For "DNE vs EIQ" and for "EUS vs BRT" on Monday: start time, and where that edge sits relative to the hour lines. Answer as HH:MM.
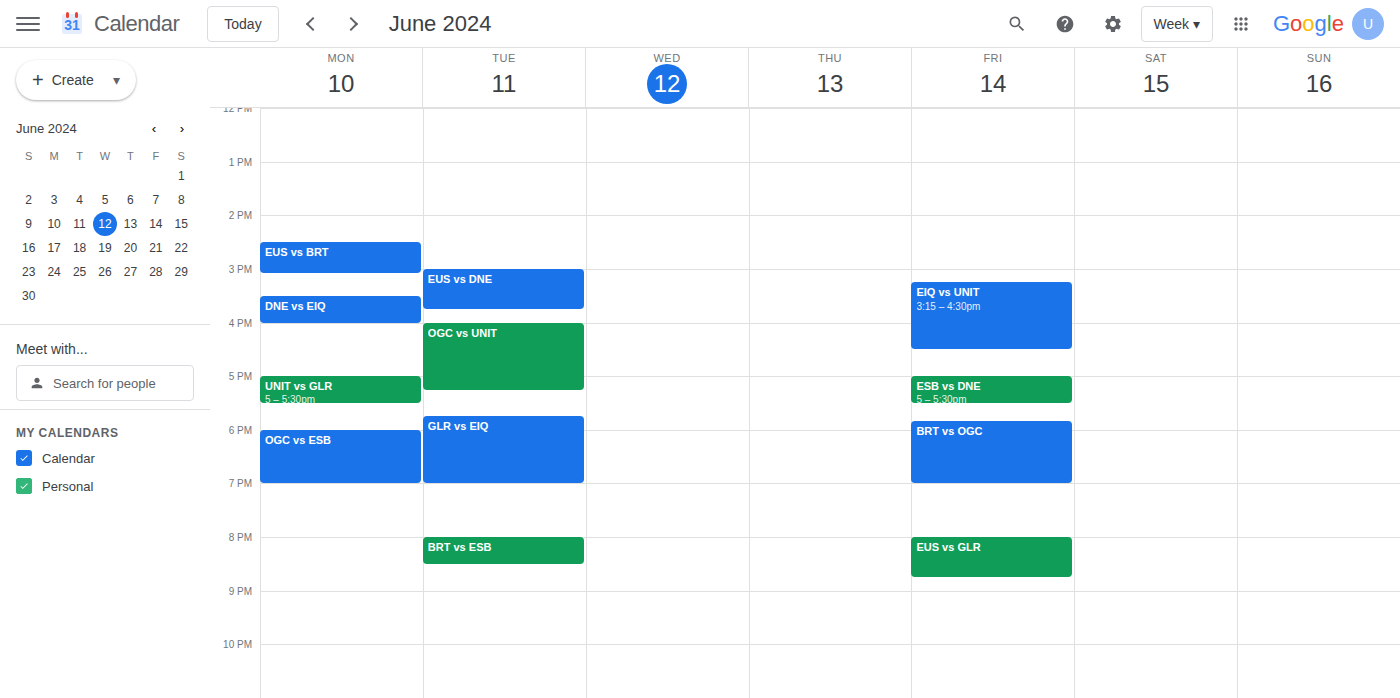
"DNE vs EIQ": 15:30, halfway between the 15:00 and 16:00 lines. "EUS vs BRT": 14:30, halfway between the 14:00 and 15:00 lines.